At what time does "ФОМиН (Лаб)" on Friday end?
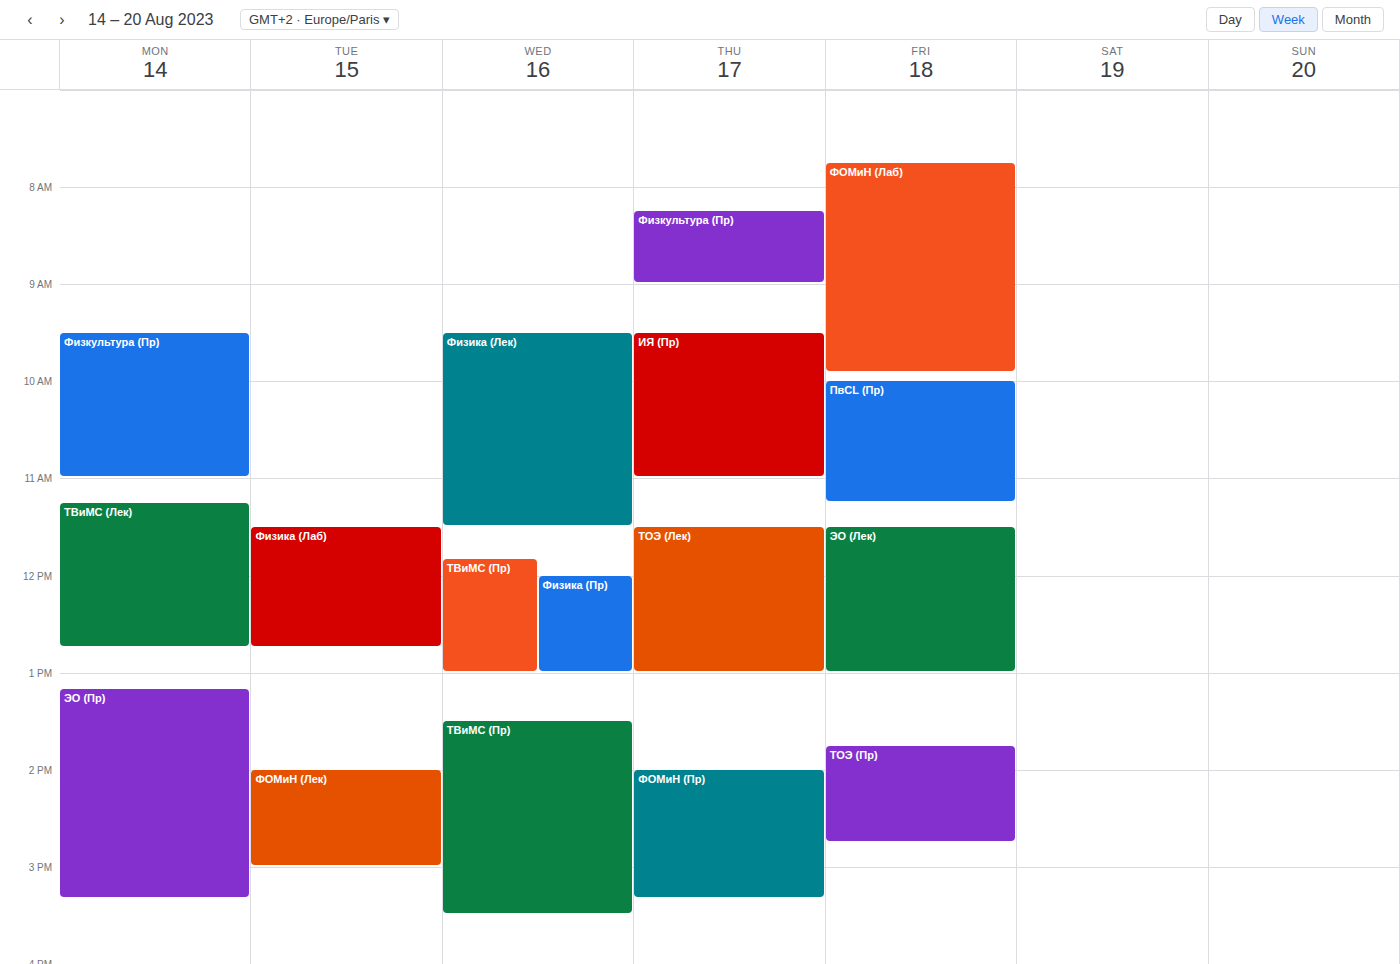
9:55 AM